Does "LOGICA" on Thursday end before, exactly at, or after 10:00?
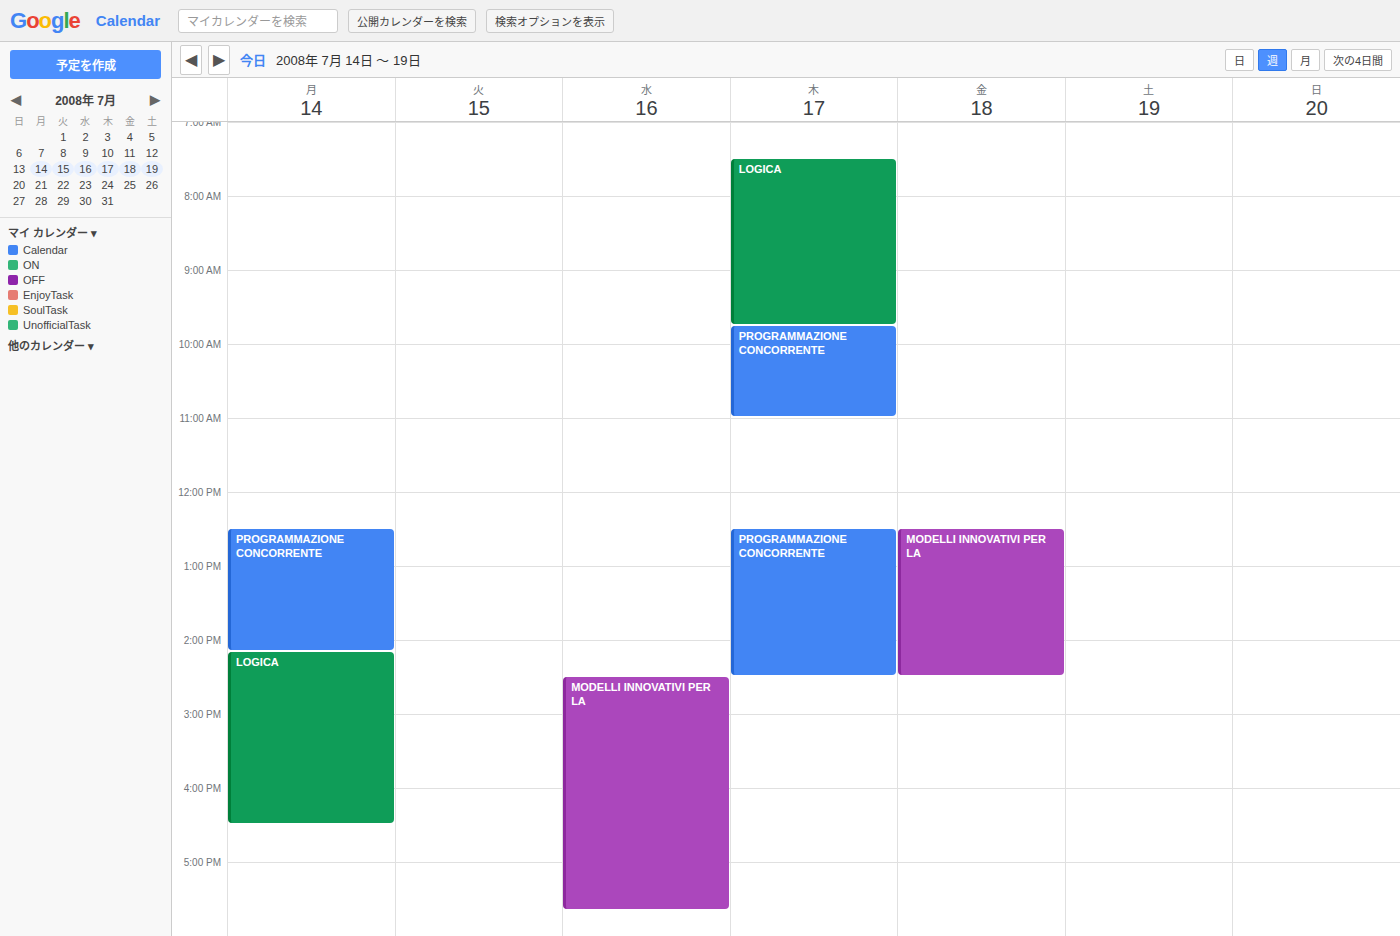
09:45 -- before 10:00, 15 minutes above the 10:00 line.